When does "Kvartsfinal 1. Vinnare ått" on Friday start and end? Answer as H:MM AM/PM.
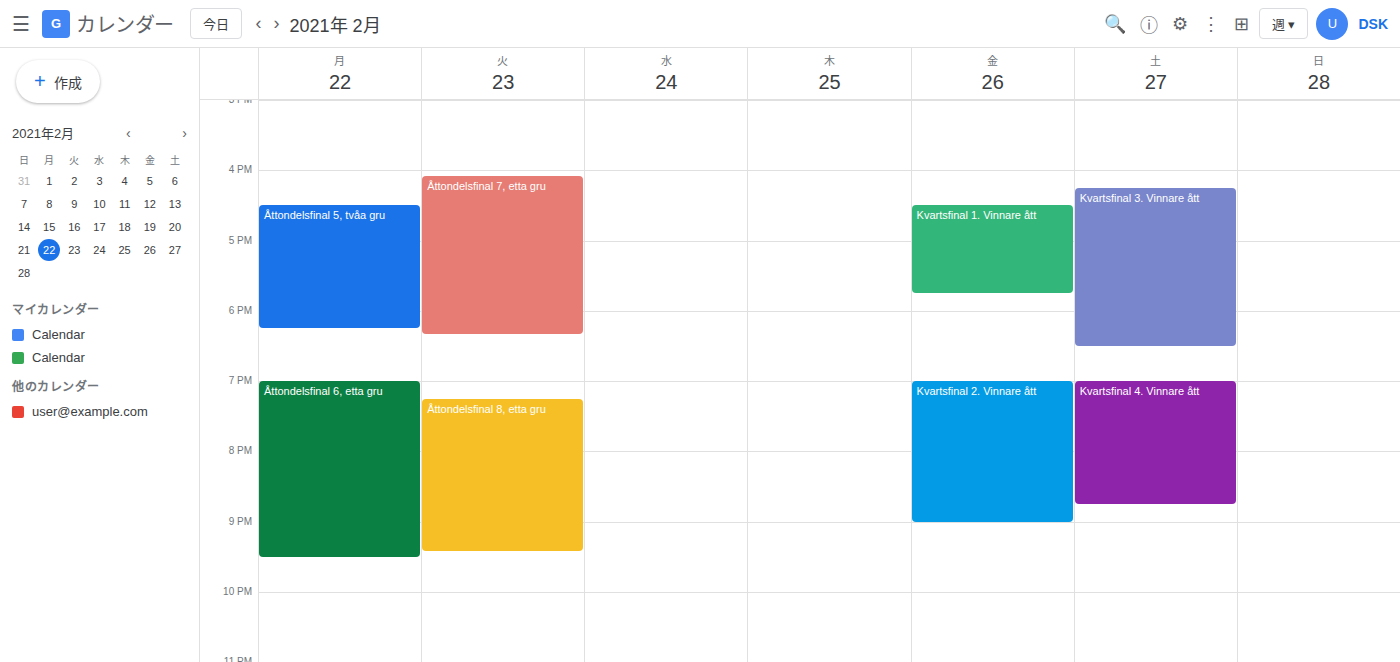
4:30 PM to 5:45 PM